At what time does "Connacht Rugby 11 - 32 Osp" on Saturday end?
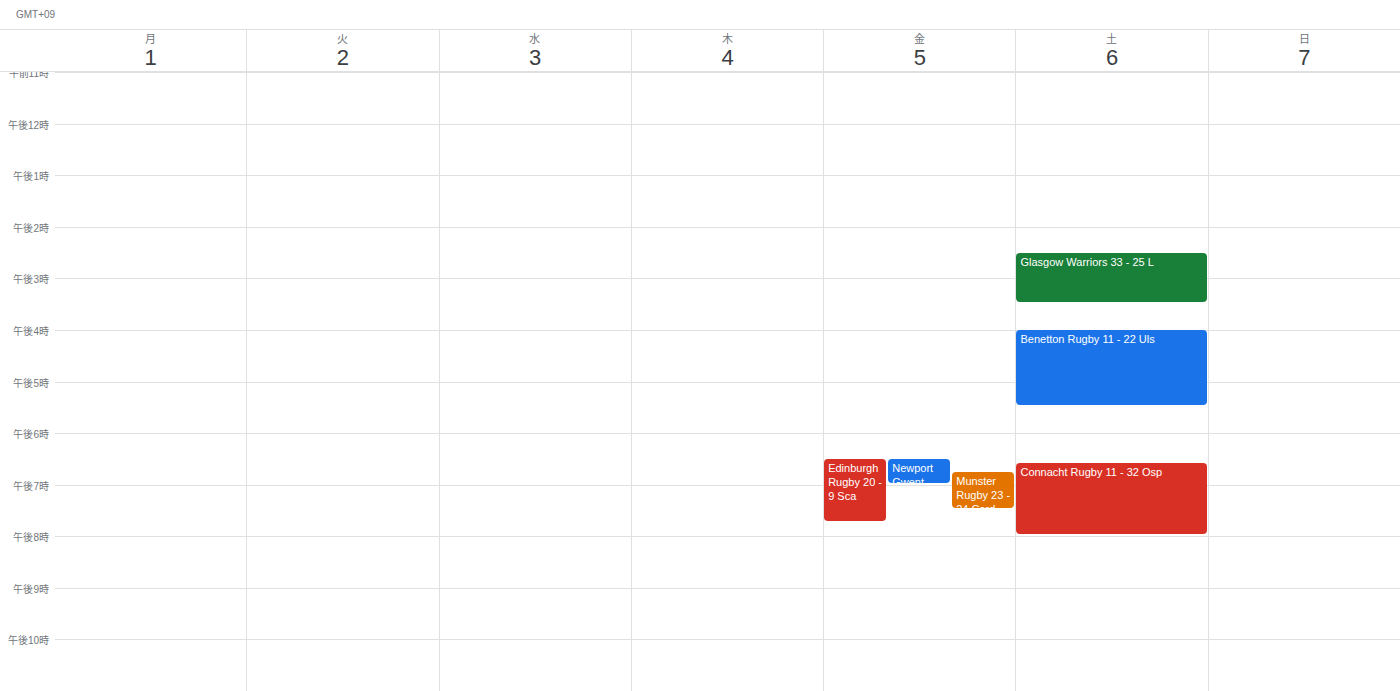
20:00